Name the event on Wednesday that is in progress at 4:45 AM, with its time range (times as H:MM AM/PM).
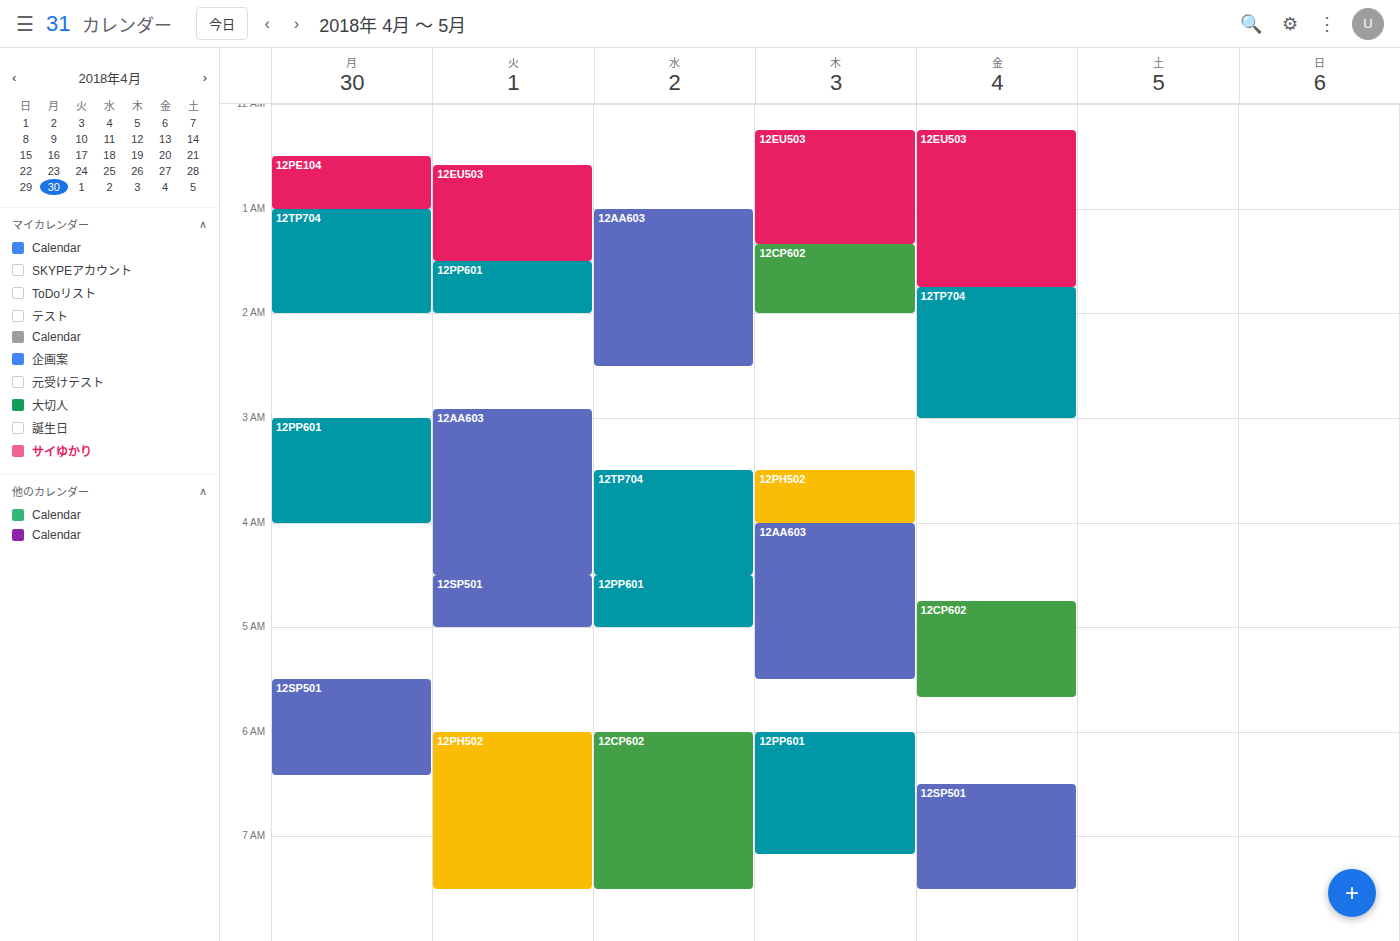
"12PP601", 4:30 AM to 5:00 AM